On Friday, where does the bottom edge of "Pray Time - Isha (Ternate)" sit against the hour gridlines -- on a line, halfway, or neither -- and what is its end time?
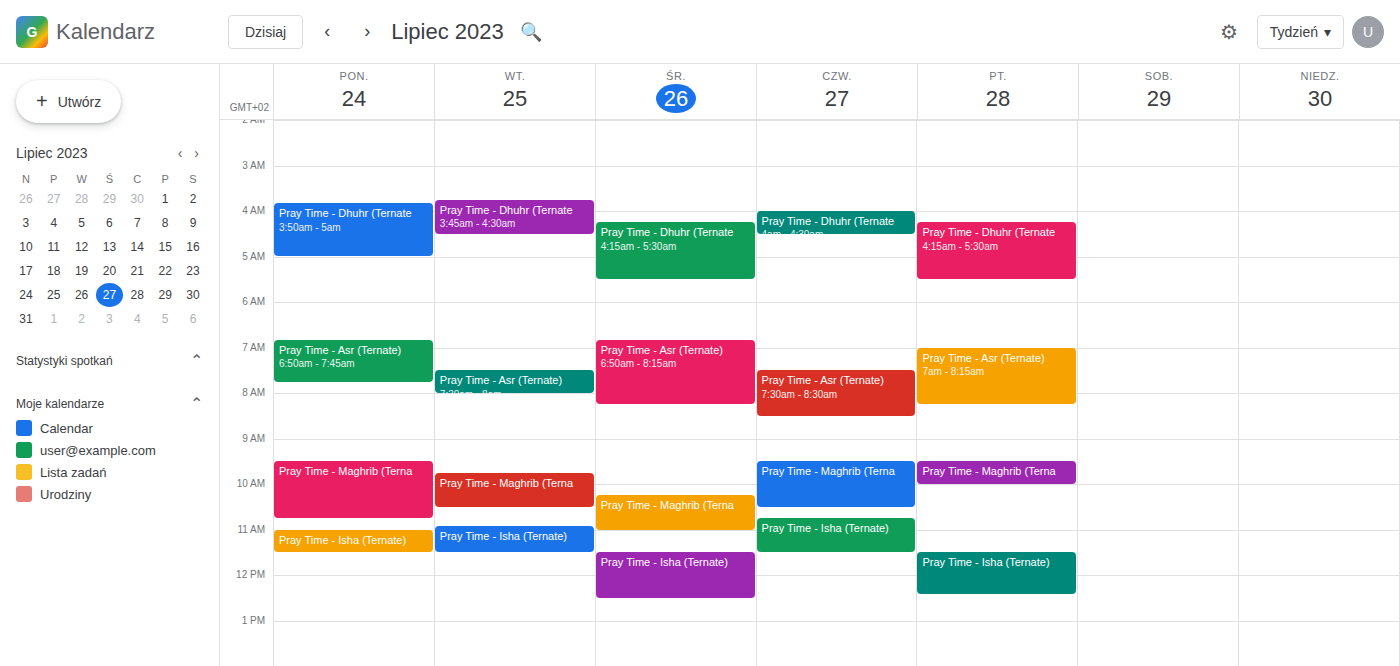
12:25 PM -- neither: 25 minutes below the 12 PM line and 35 minutes above the 1 PM line.